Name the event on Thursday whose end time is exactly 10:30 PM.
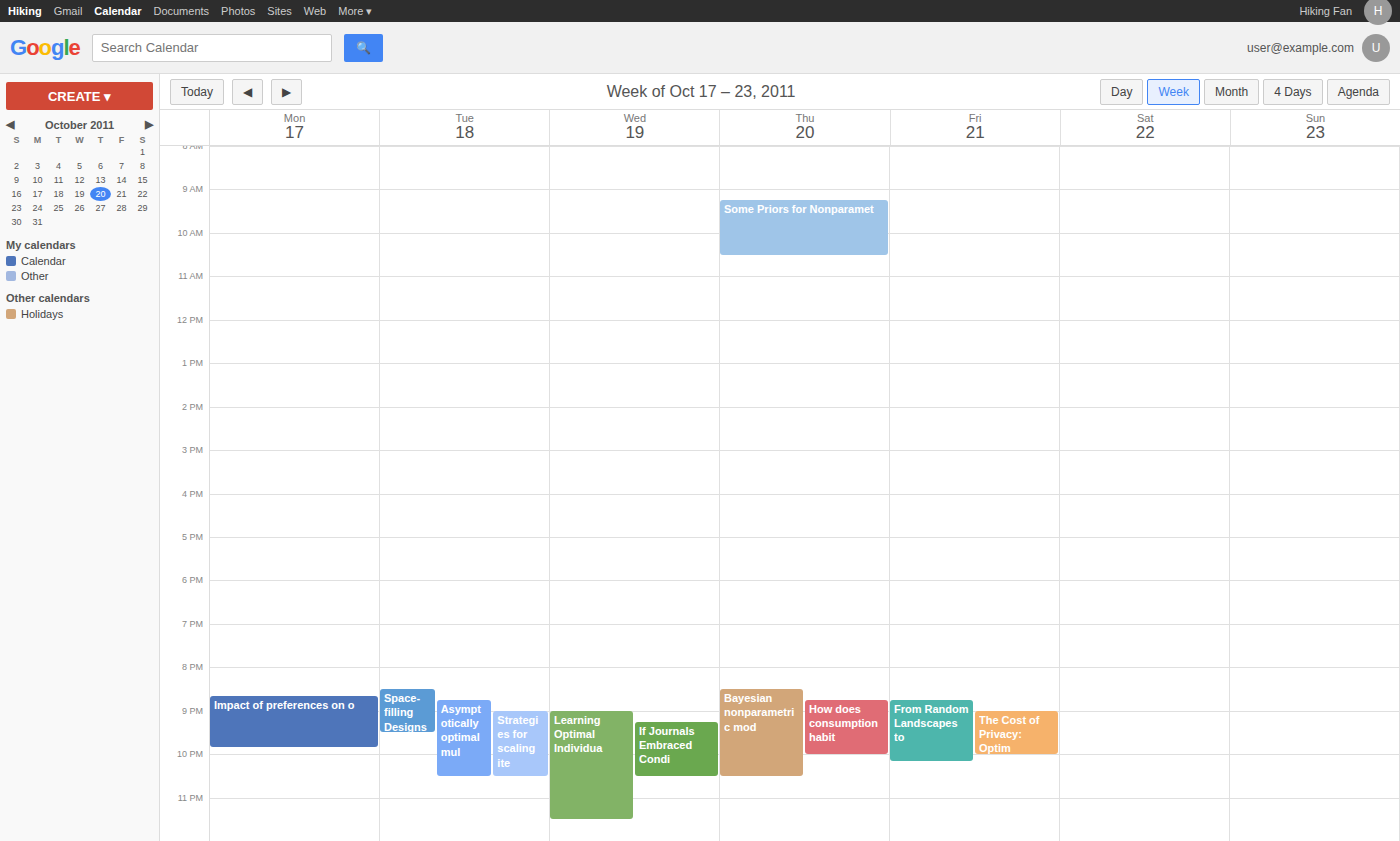
"Bayesian nonparametric mod"